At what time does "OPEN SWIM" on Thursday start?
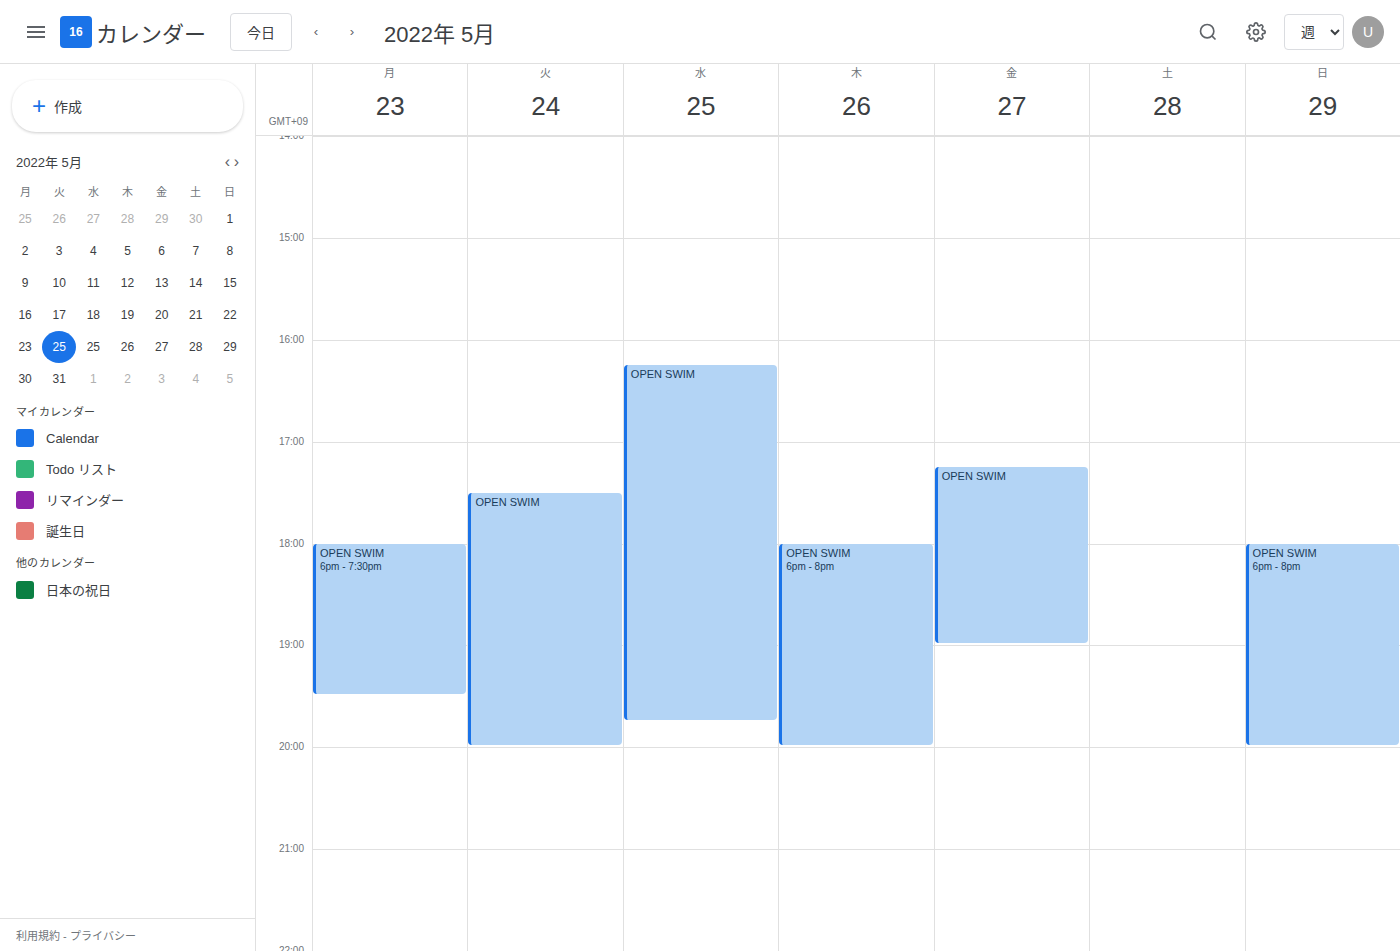
18:00